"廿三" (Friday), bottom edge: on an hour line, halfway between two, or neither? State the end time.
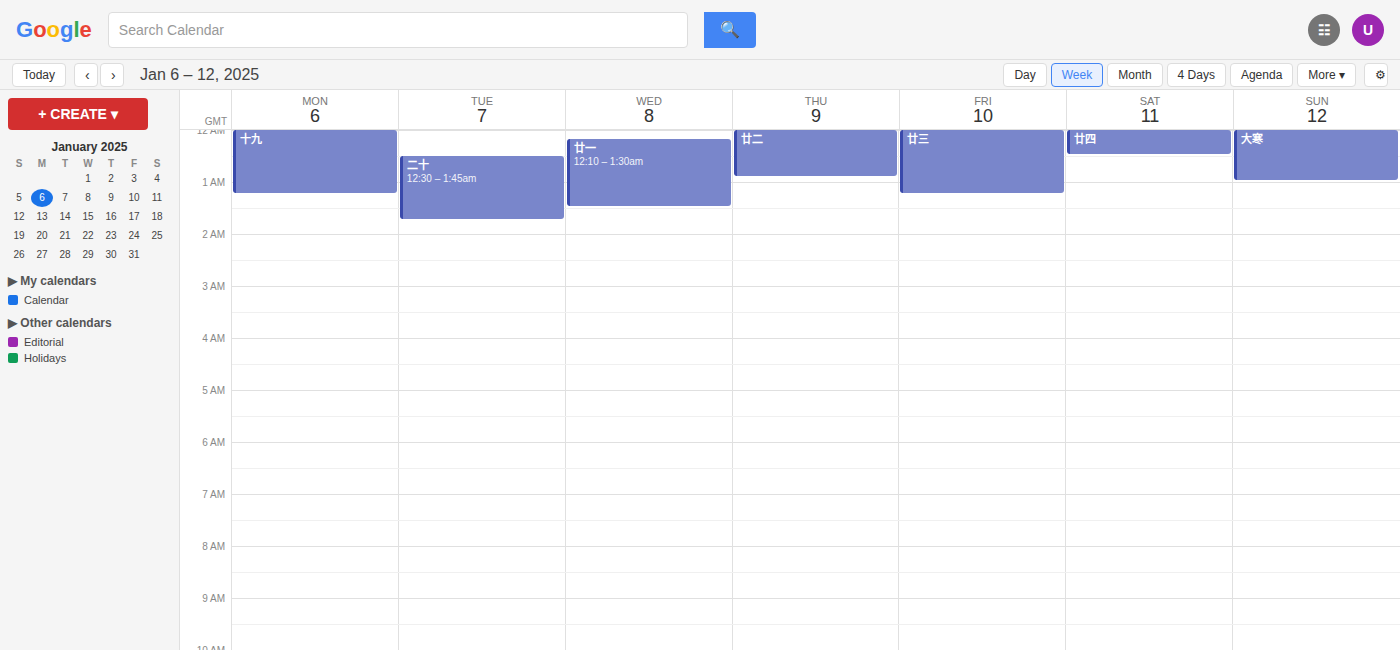
1:15 AM -- neither: a quarter of the way from the 1 AM line to the 2 AM line.